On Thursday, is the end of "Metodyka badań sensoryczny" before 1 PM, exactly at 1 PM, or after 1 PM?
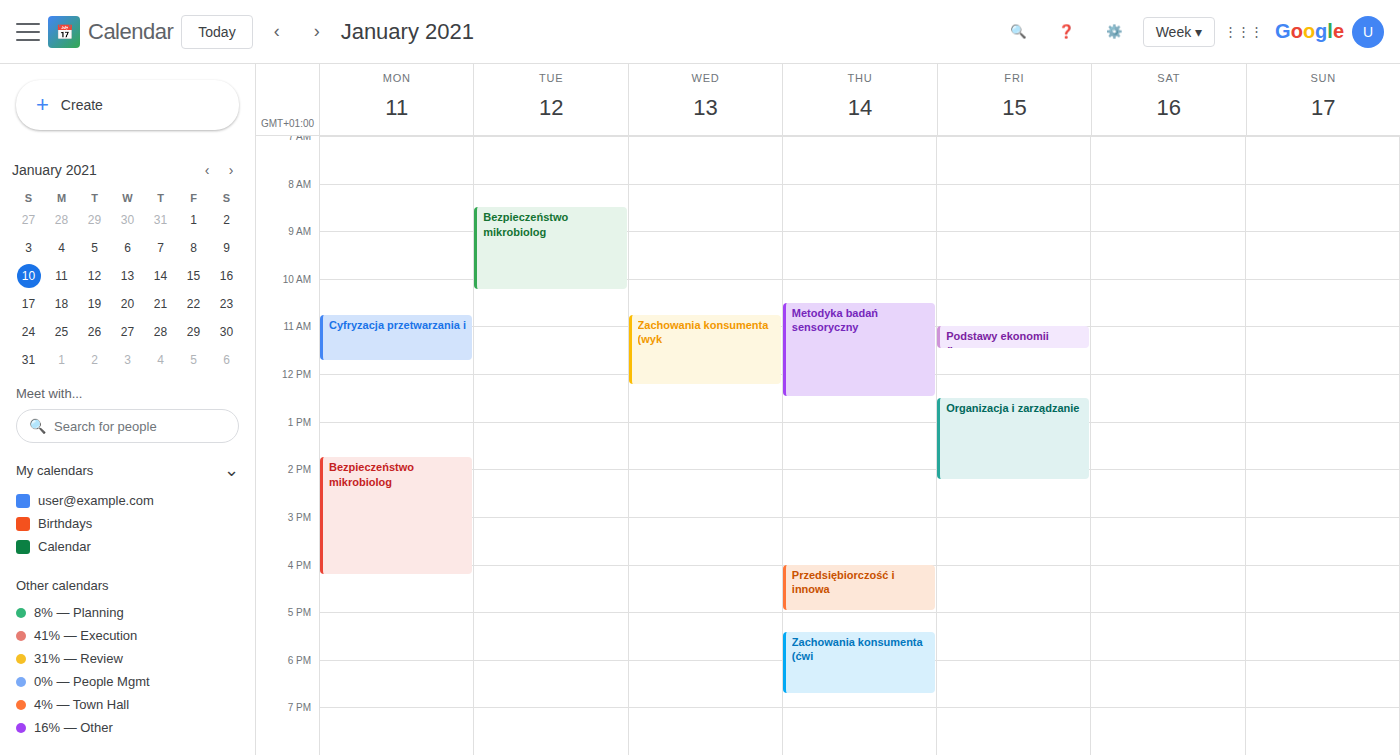
12:30 PM -- before 1 PM, 30 minutes above the 1 PM line.